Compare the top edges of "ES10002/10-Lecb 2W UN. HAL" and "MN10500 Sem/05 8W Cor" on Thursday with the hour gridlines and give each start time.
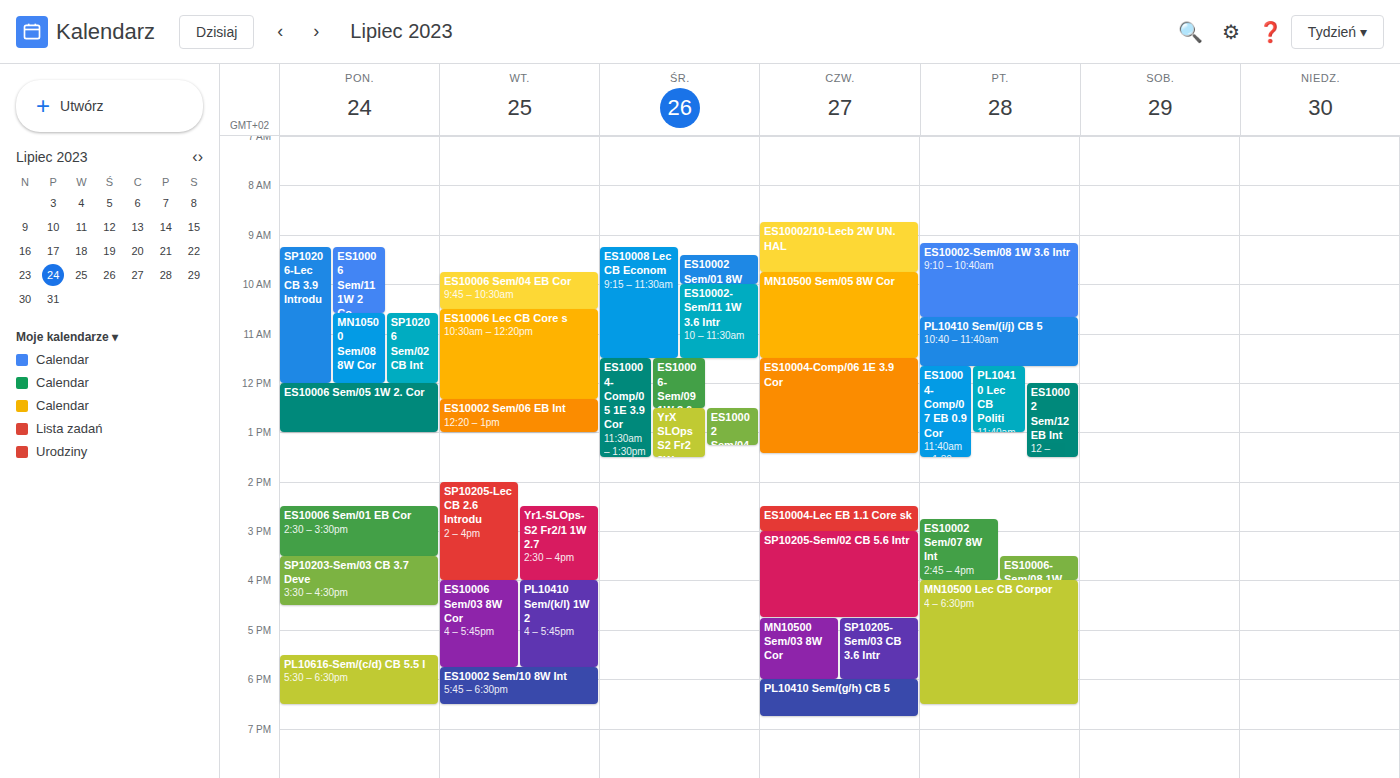
"ES10002/10-Lecb 2W UN. HAL": 8:45 AM, neither: three quarters of the way from the 8 AM line to the 9 AM line. "MN10500 Sem/05 8W Cor": 9:45 AM, neither: three quarters of the way from the 9 AM line to the 10 AM line.